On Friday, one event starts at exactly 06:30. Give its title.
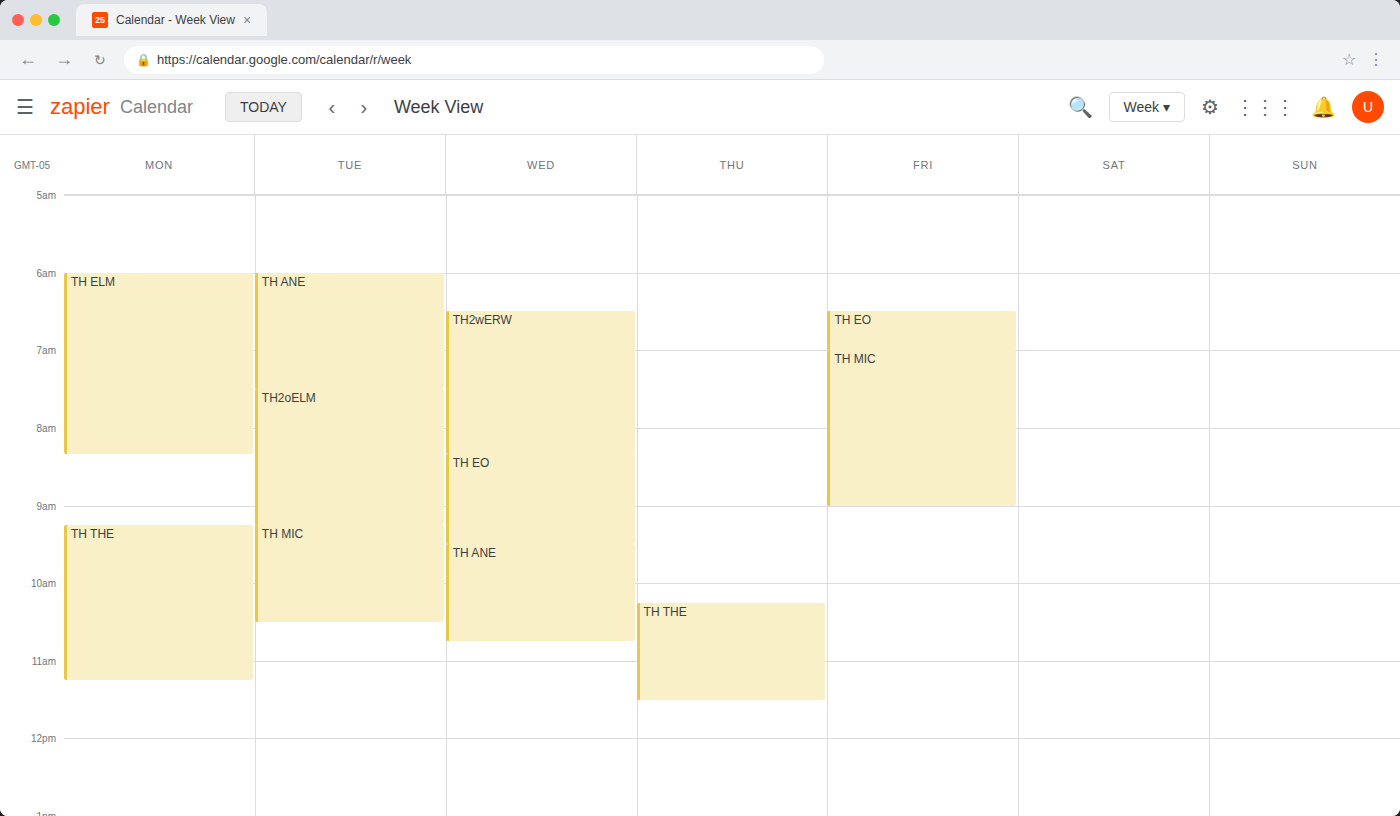
"TH EO"